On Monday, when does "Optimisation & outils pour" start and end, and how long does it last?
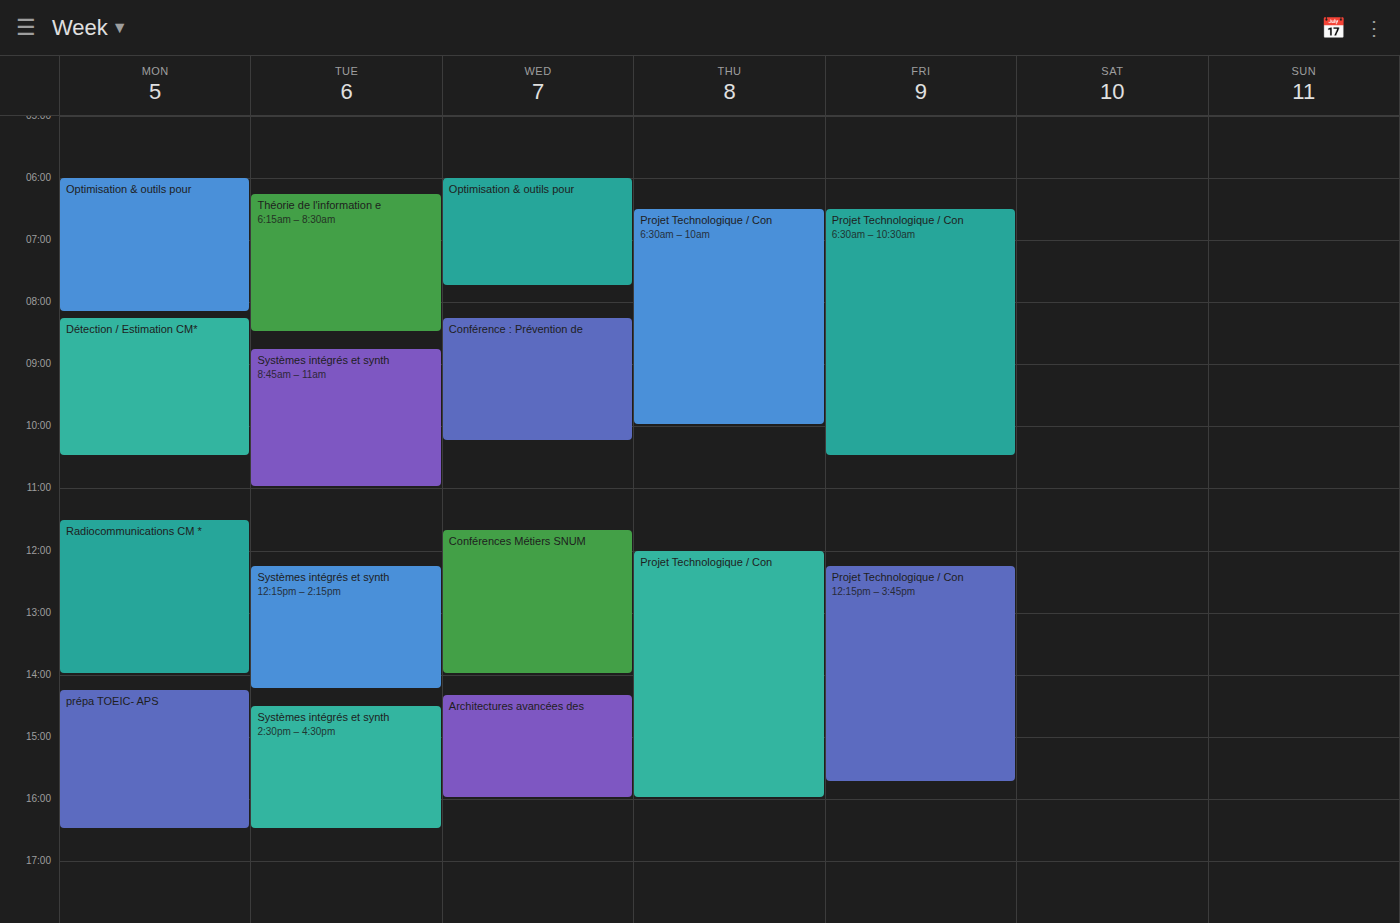
6:00 AM to 8:10 AM, 2 hours 10 minutes